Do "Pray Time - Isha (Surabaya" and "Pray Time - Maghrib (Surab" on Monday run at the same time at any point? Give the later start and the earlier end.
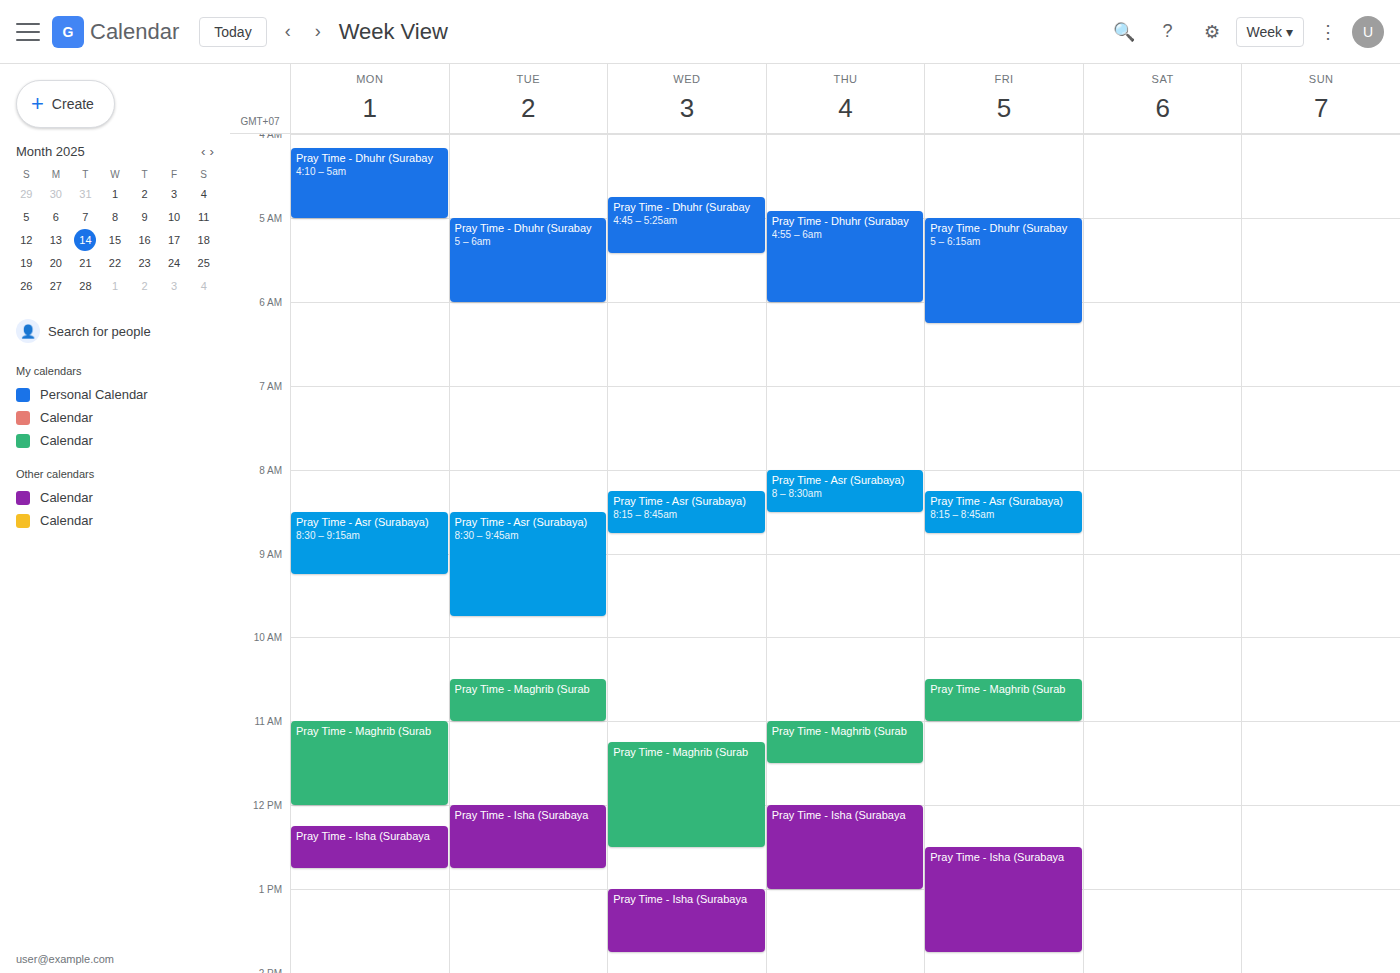
"Pray Time - Maghrib (Surab" ends at 12:00 and "Pray Time - Isha (Surabaya" starts at 12:15 -- no overlap.